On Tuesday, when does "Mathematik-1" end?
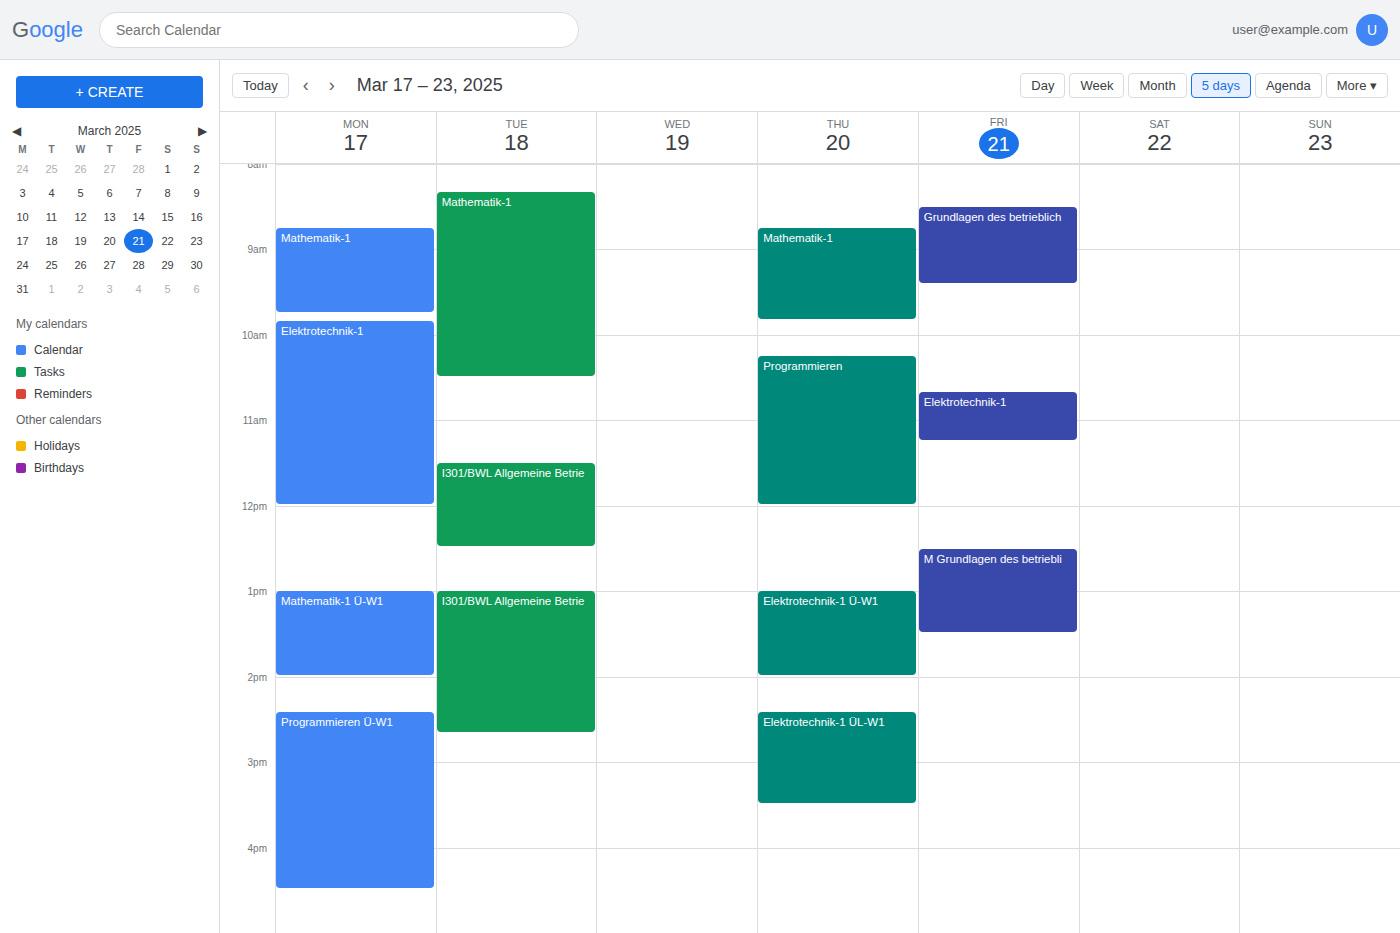
10:30 AM